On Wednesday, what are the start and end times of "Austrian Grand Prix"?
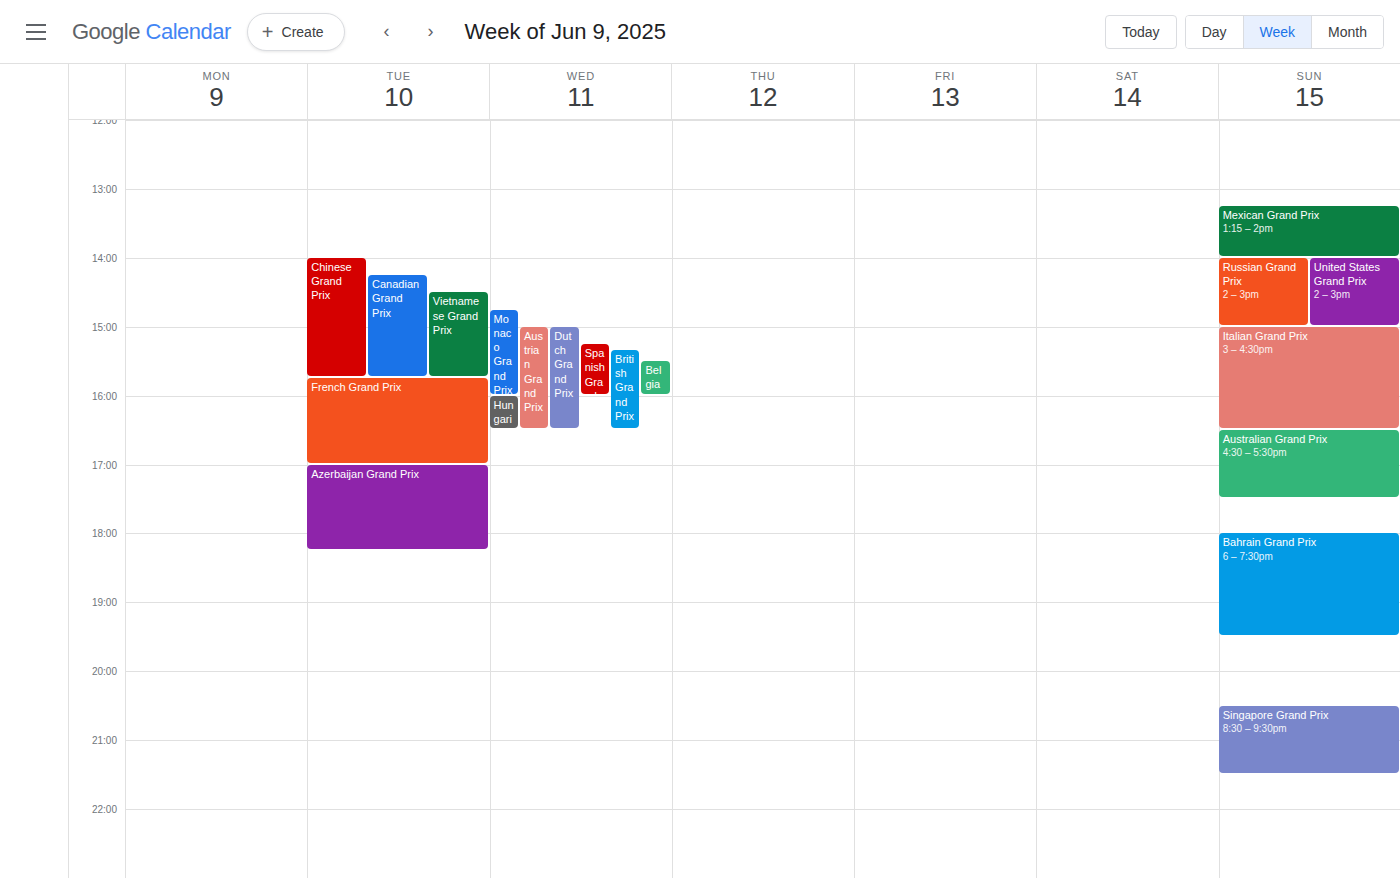
3:00 PM to 4:30 PM